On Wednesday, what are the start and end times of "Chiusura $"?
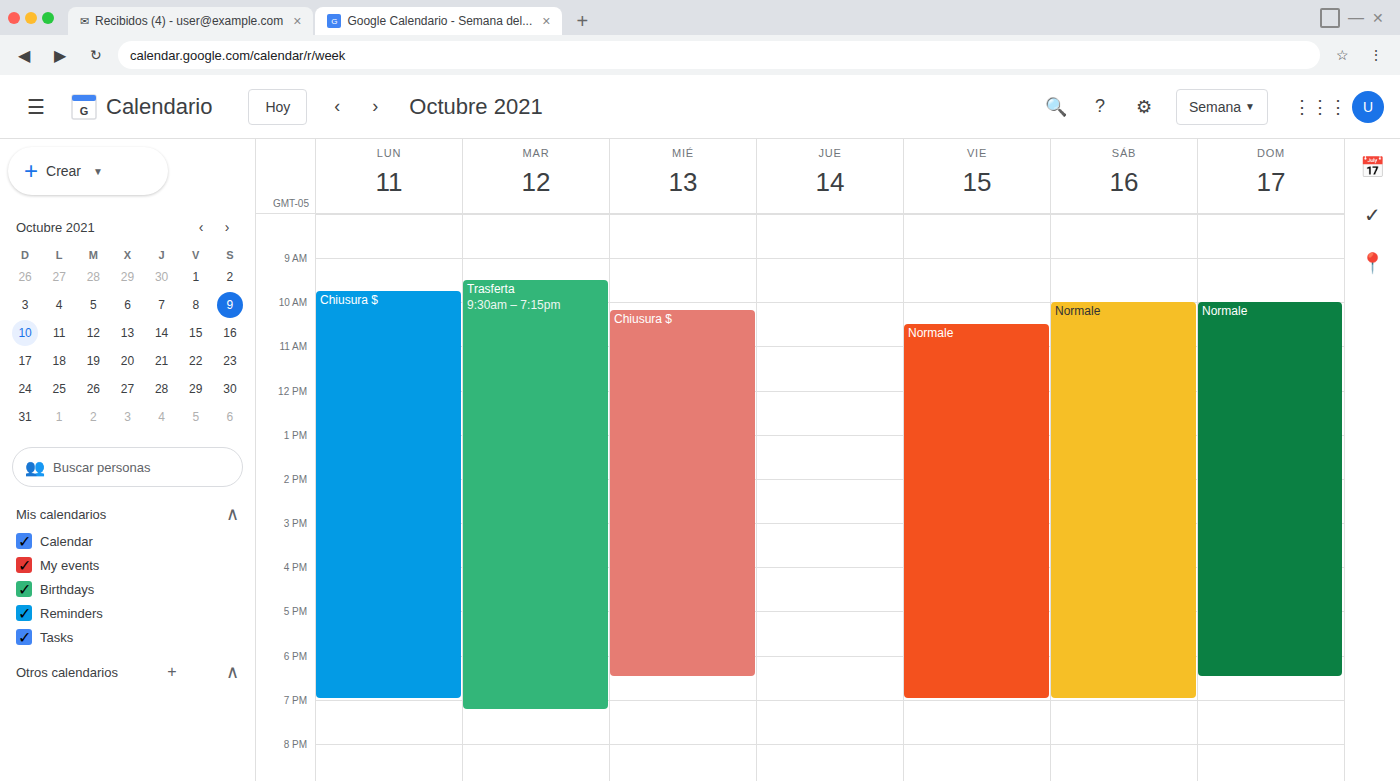
10:10 AM to 6:30 PM